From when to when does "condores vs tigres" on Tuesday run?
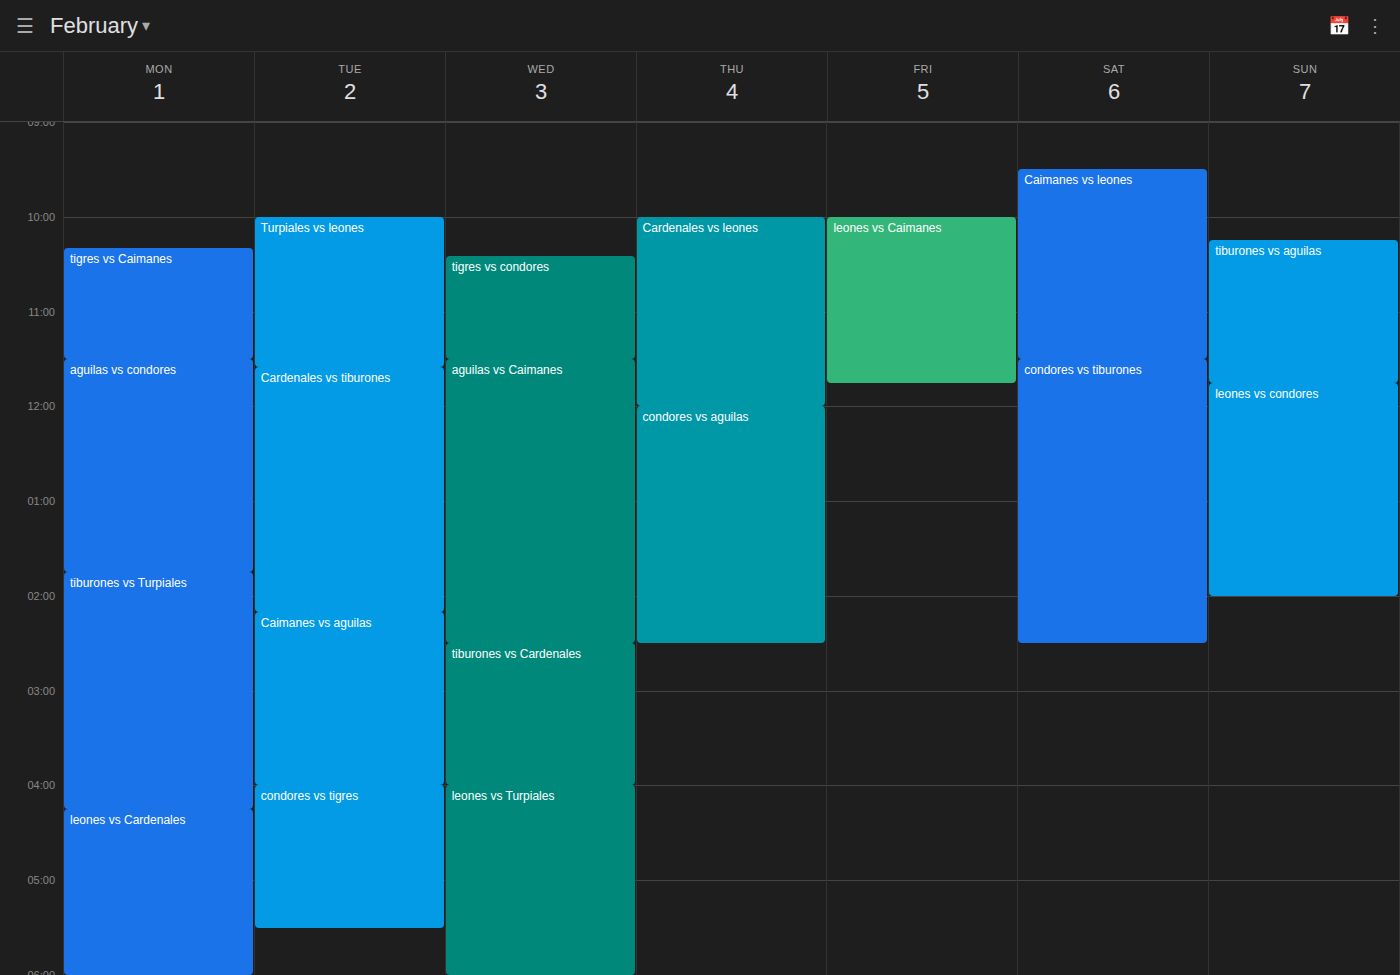
4:00 PM to 5:30 PM